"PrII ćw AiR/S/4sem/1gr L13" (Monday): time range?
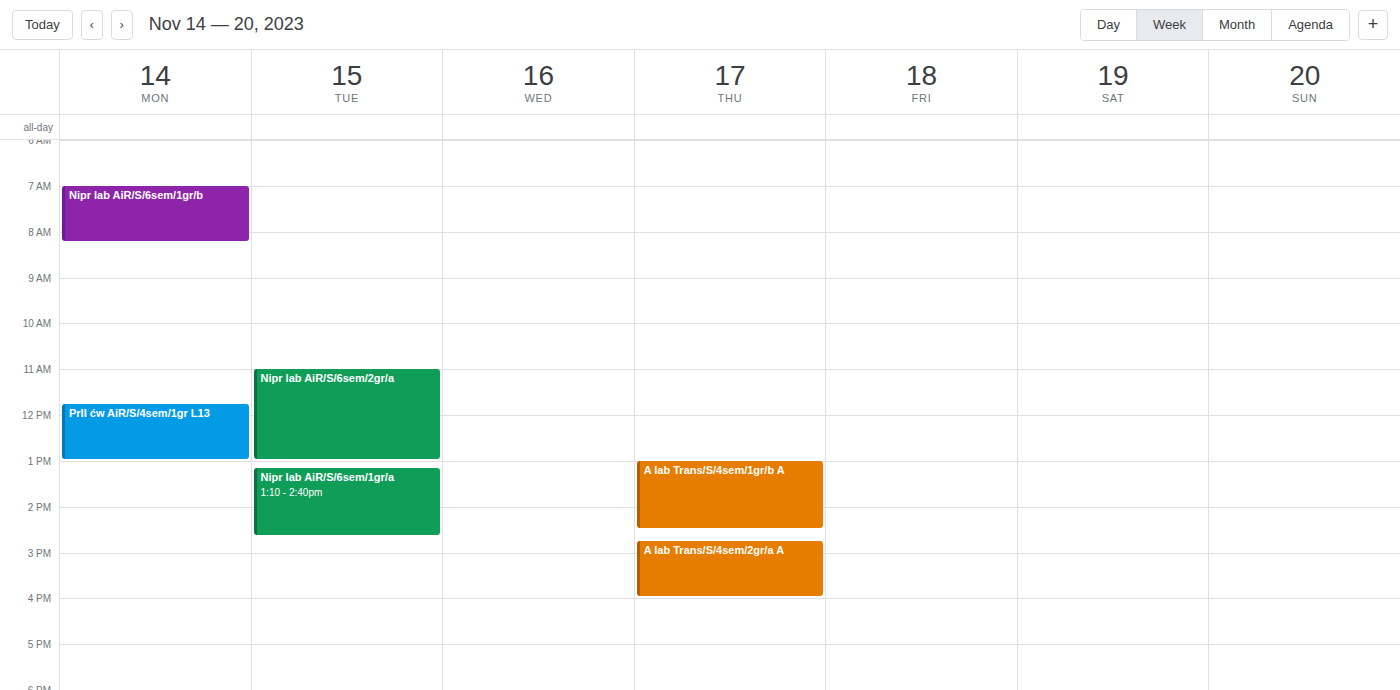
11:45 AM to 1:00 PM